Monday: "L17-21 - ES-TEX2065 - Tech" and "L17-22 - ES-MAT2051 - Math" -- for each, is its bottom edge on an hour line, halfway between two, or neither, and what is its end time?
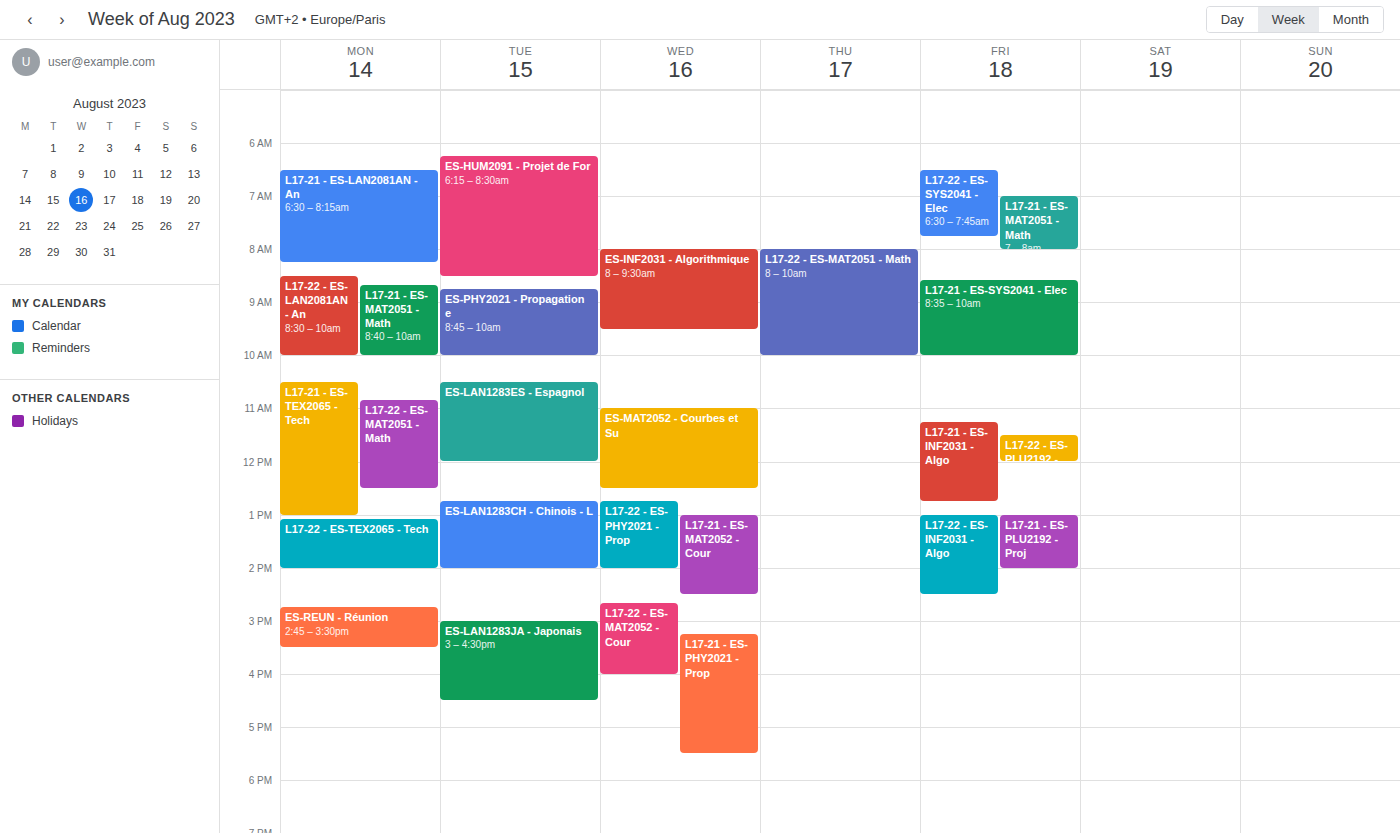
"L17-21 - ES-TEX2065 - Tech": 1:00 PM, exactly on the 1 PM line. "L17-22 - ES-MAT2051 - Math": 12:30 PM, halfway between the 12 PM and 1 PM lines.